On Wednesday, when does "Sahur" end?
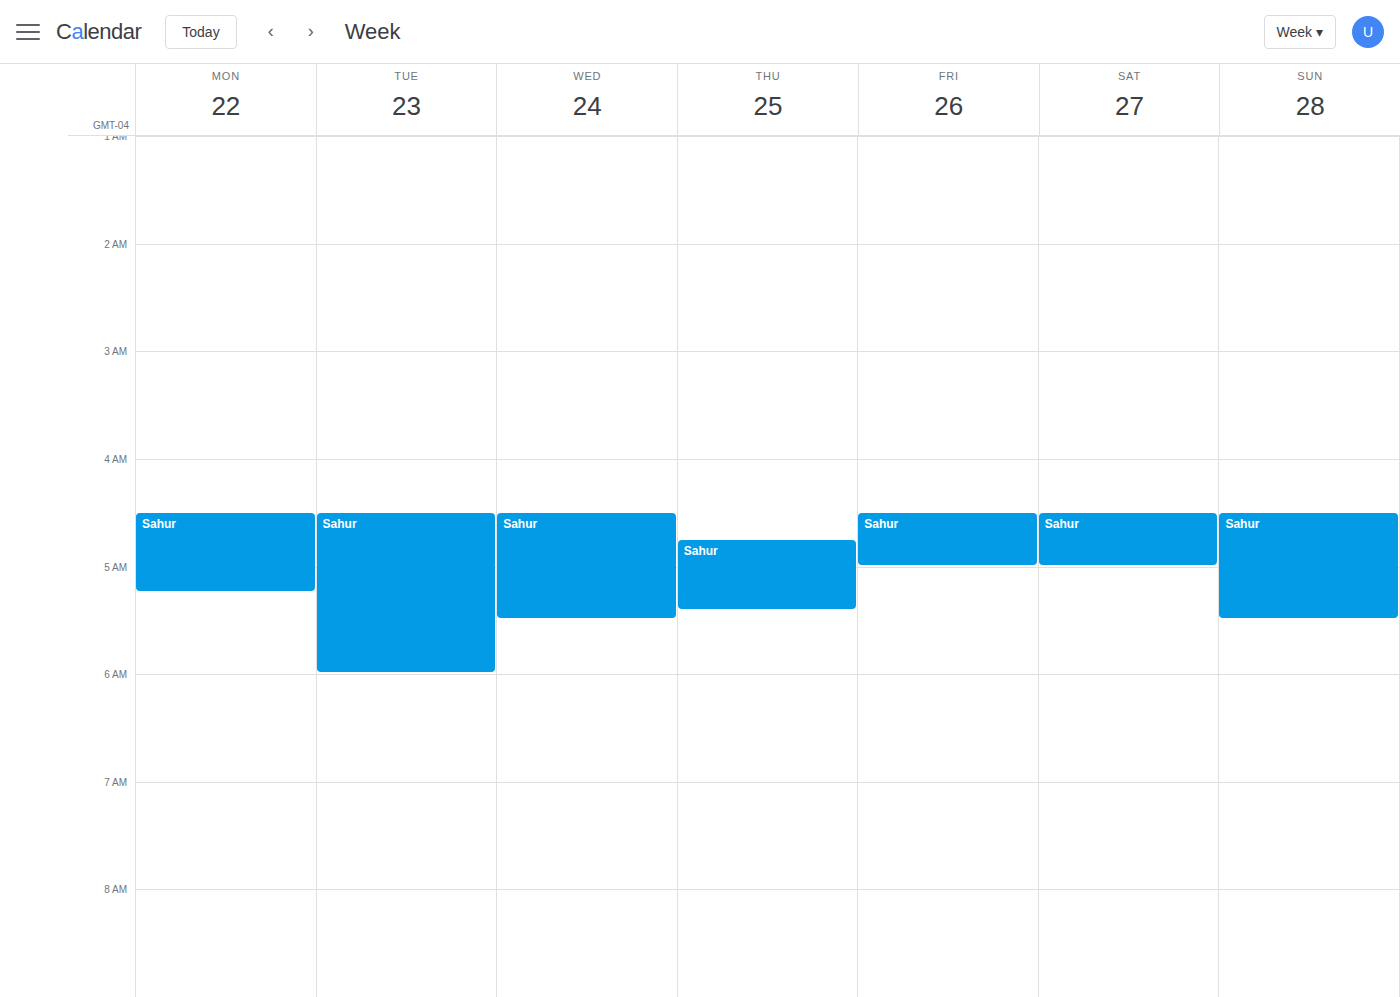
5:30 AM